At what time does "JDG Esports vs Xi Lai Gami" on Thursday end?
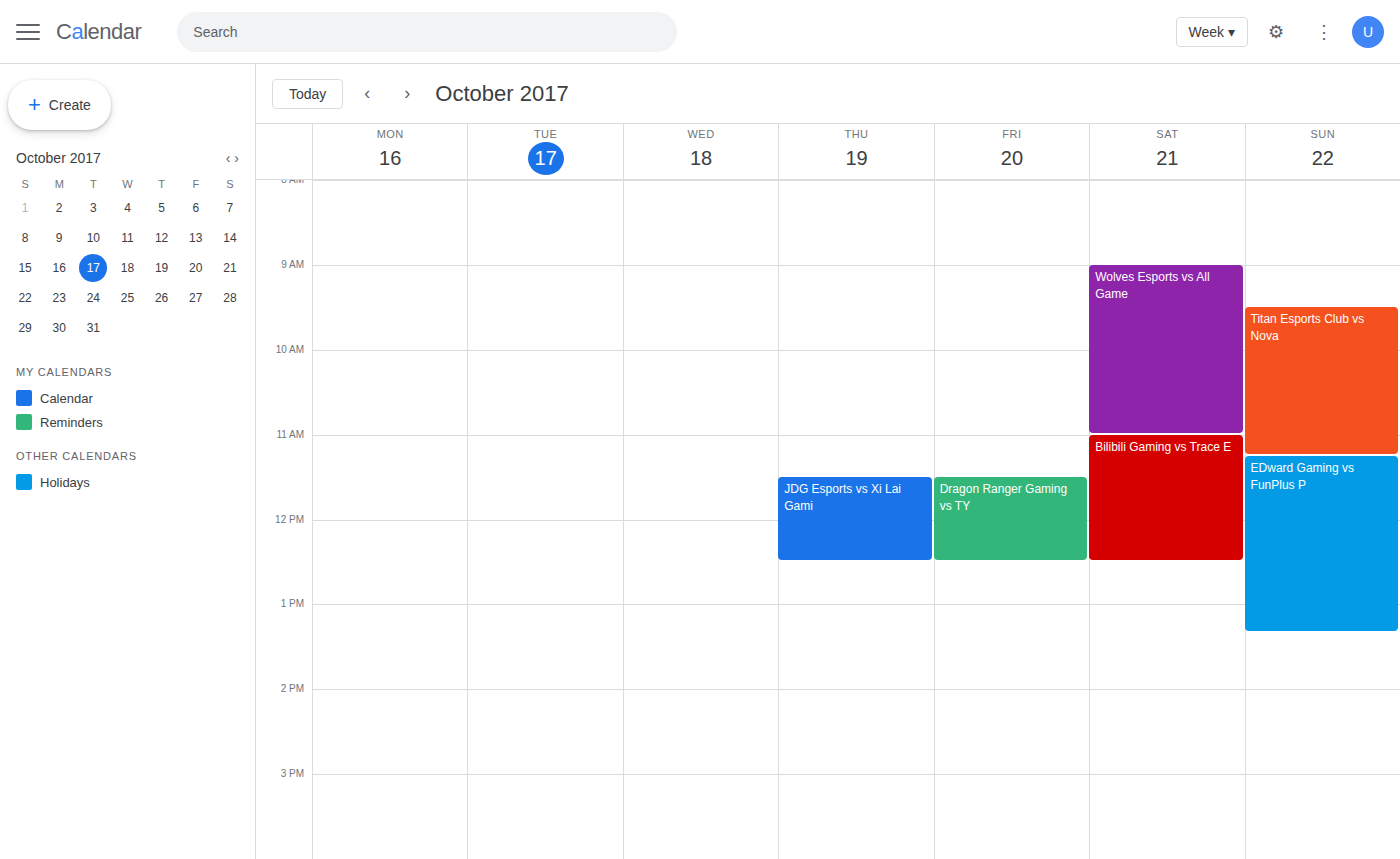
12:30 PM